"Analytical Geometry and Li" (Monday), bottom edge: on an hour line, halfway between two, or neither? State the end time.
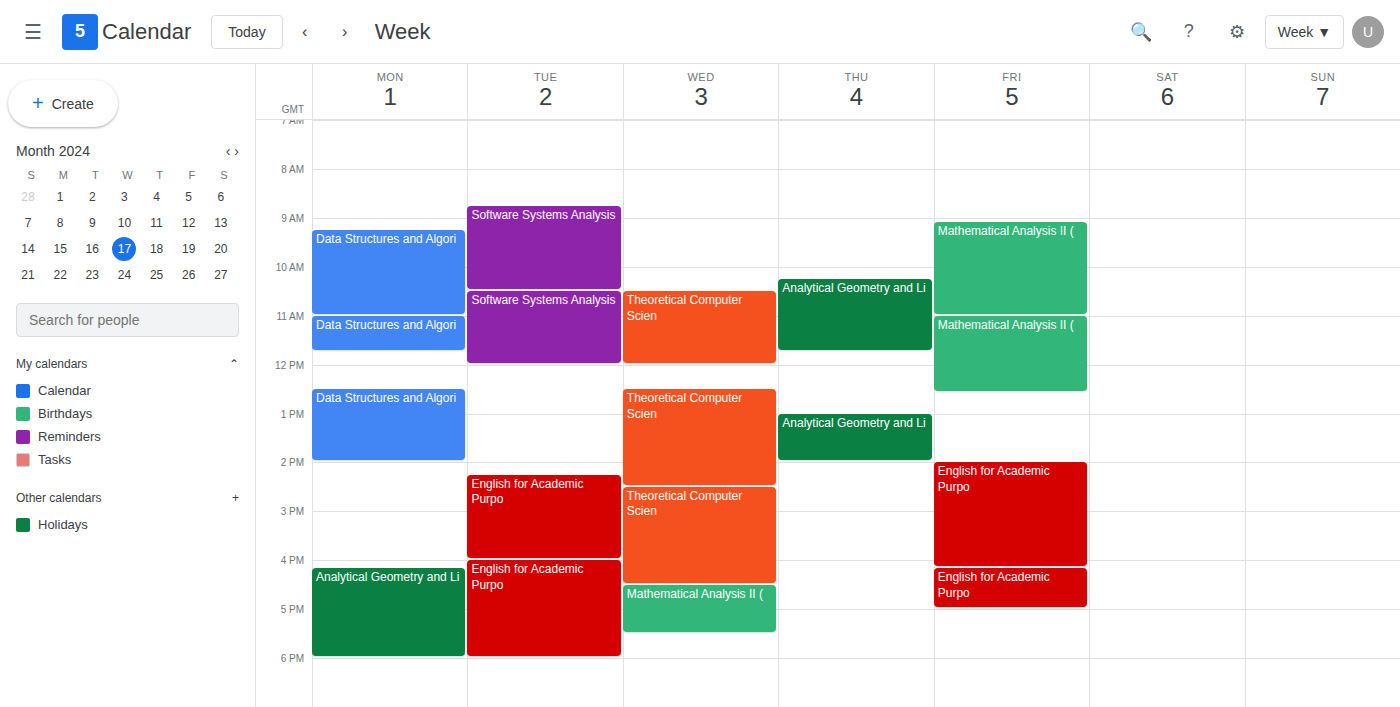
6:00 PM -- exactly on the 6 PM line.